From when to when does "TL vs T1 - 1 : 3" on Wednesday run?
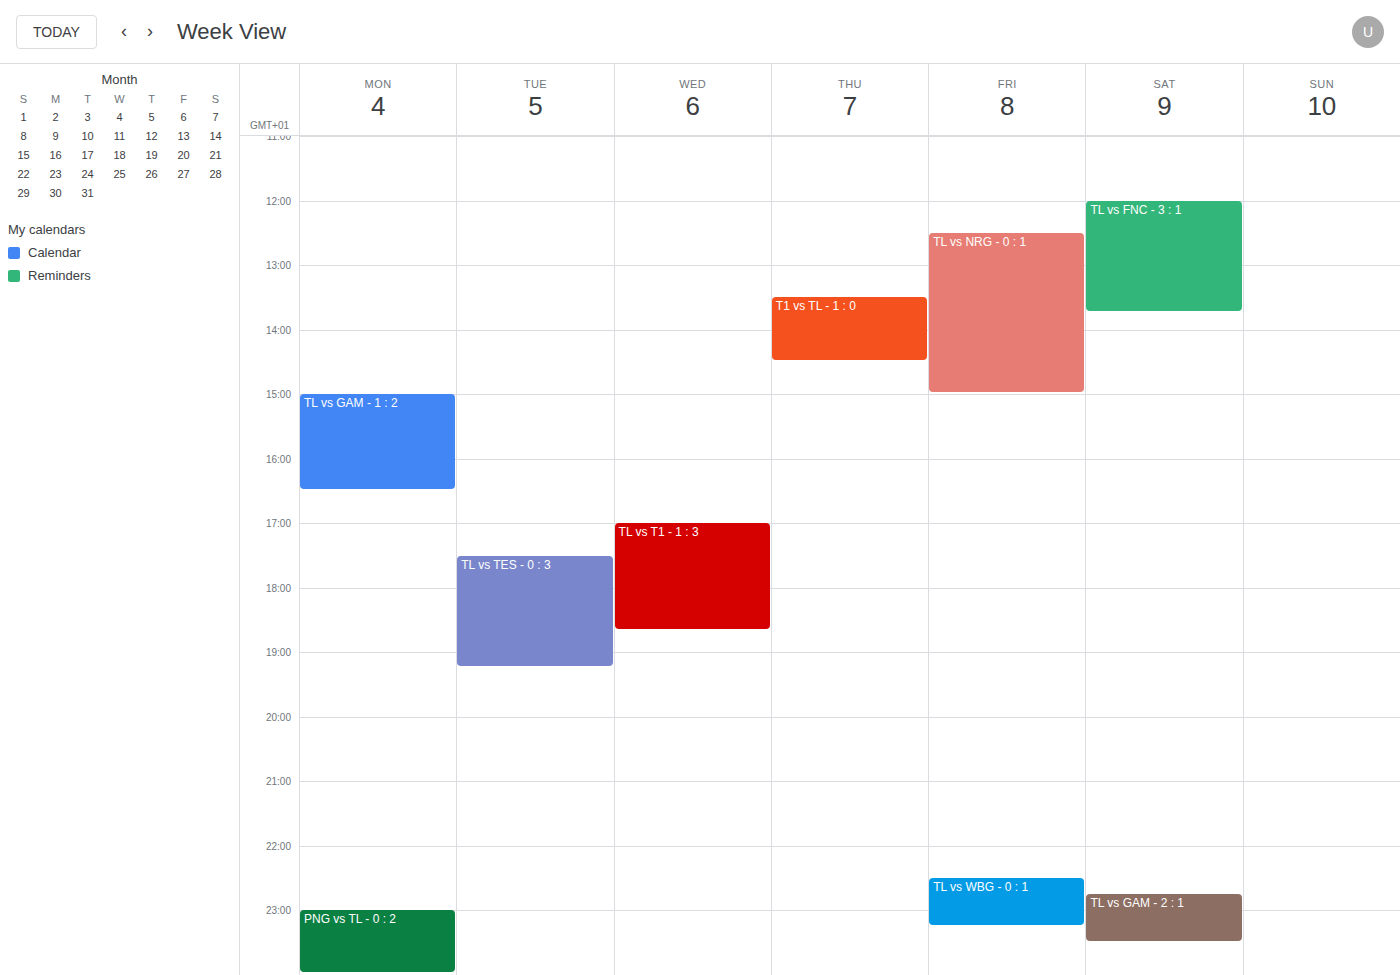
5:00 PM to 6:40 PM